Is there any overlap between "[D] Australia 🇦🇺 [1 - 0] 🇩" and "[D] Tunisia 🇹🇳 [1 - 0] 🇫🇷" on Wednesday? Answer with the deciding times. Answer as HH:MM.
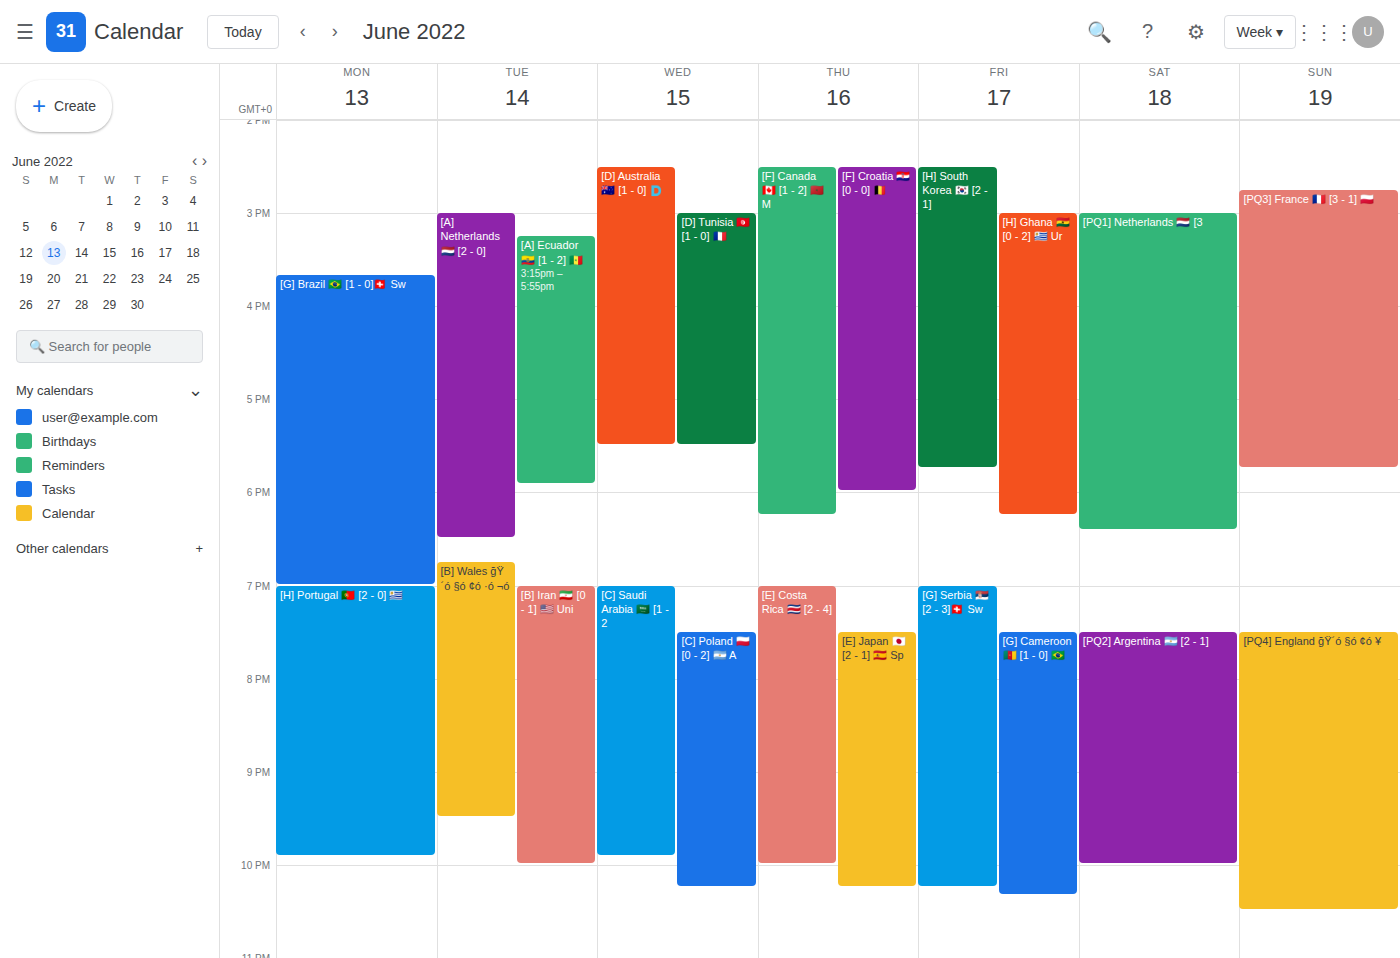
"[D] Tunisia 🇹🇳 [1 - 0] 🇫🇷" starts at 15:00, before "[D] Australia 🇦🇺 [1 - 0] 🇩" ends at 17:30 -- they overlap.